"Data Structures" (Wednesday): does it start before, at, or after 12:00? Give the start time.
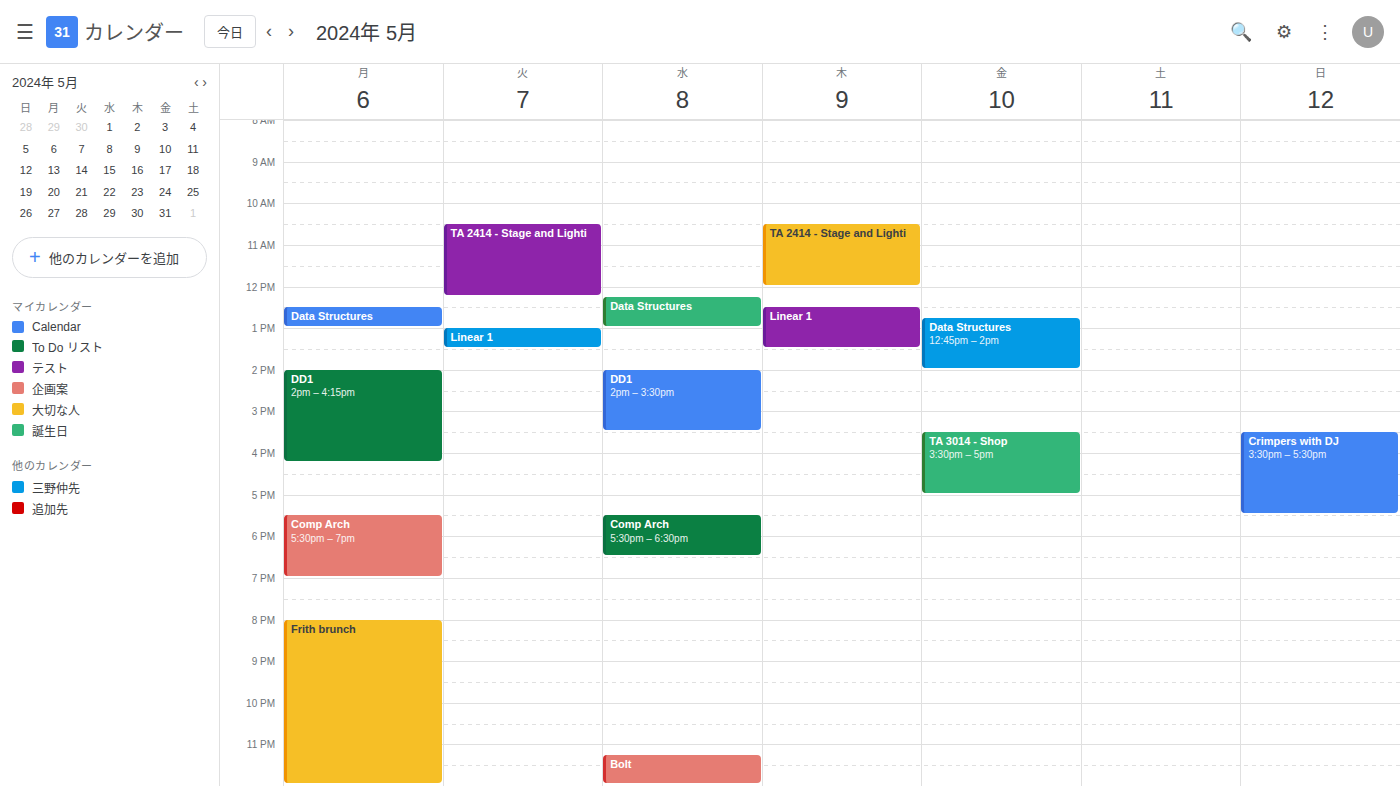
12:15 -- after 12:00, 15 minutes below the 12:00 line.